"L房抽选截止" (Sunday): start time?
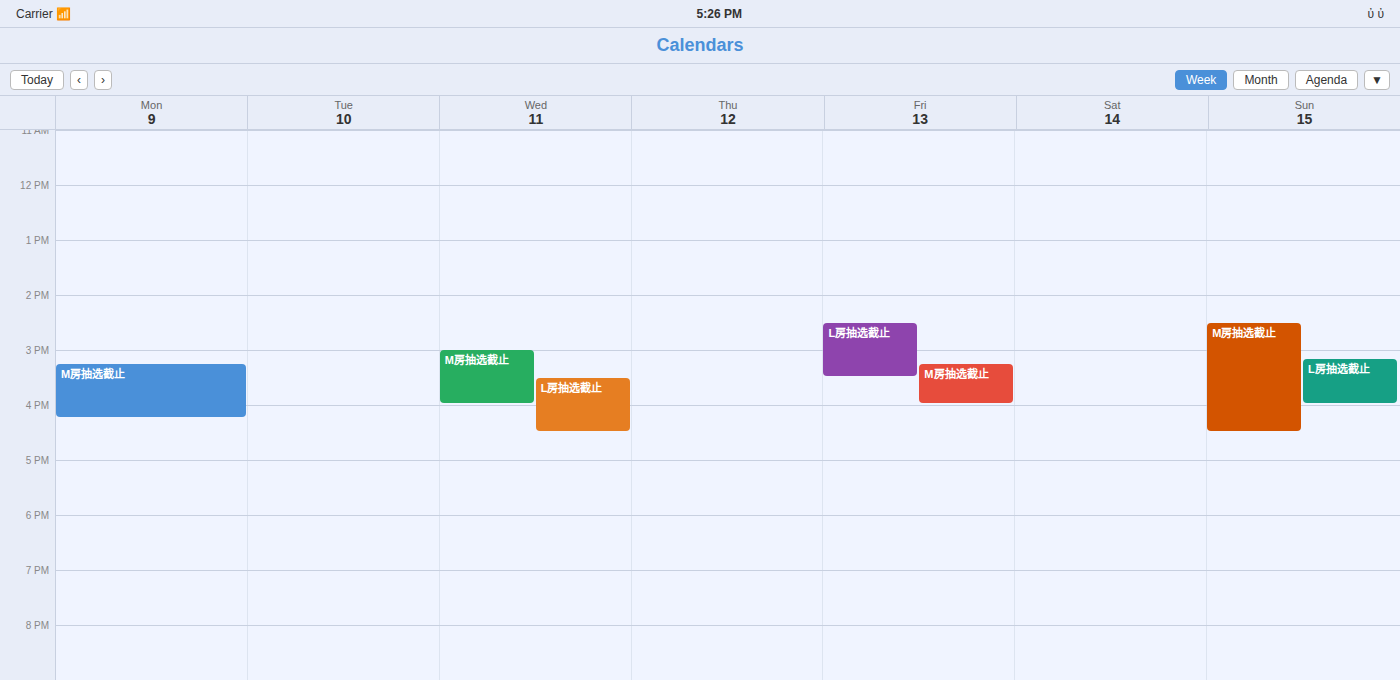
15:10